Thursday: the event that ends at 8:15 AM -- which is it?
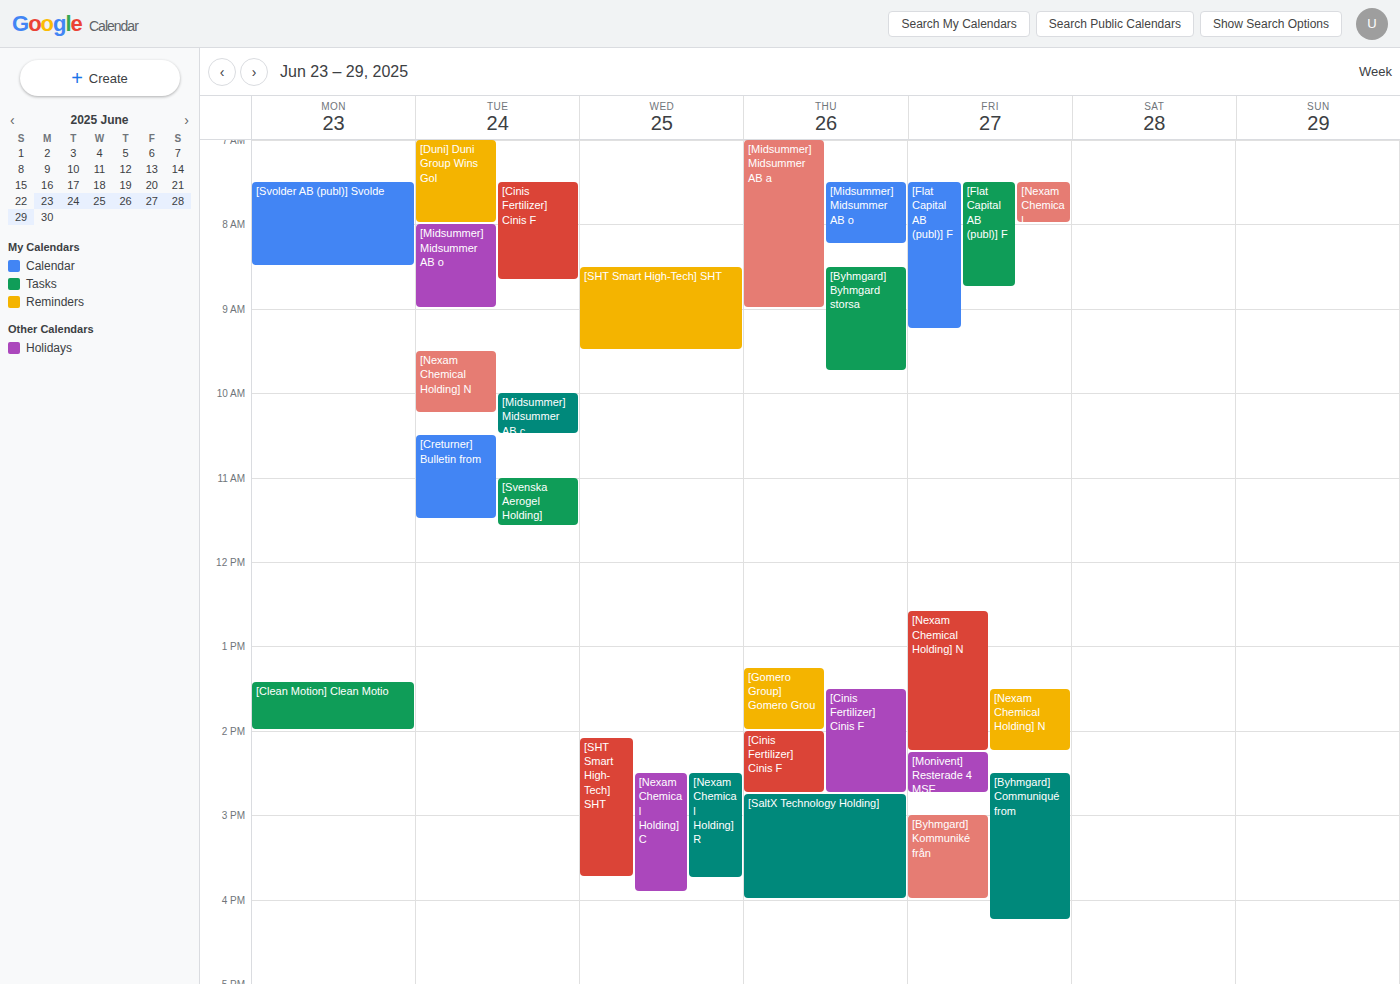
"[Midsummer] Midsummer AB o"